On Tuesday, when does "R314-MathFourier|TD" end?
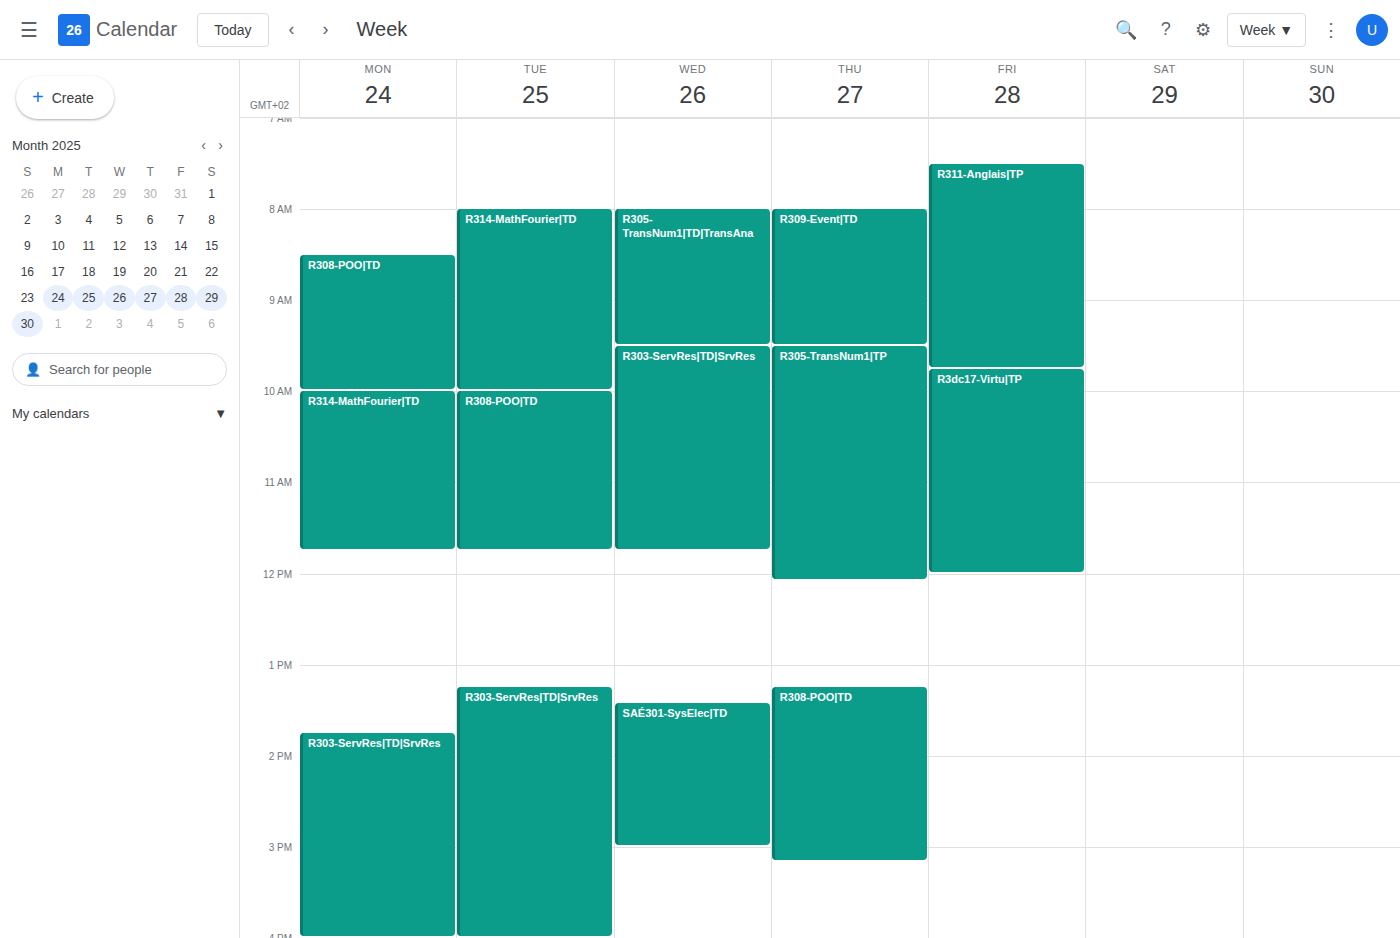
10:00 AM